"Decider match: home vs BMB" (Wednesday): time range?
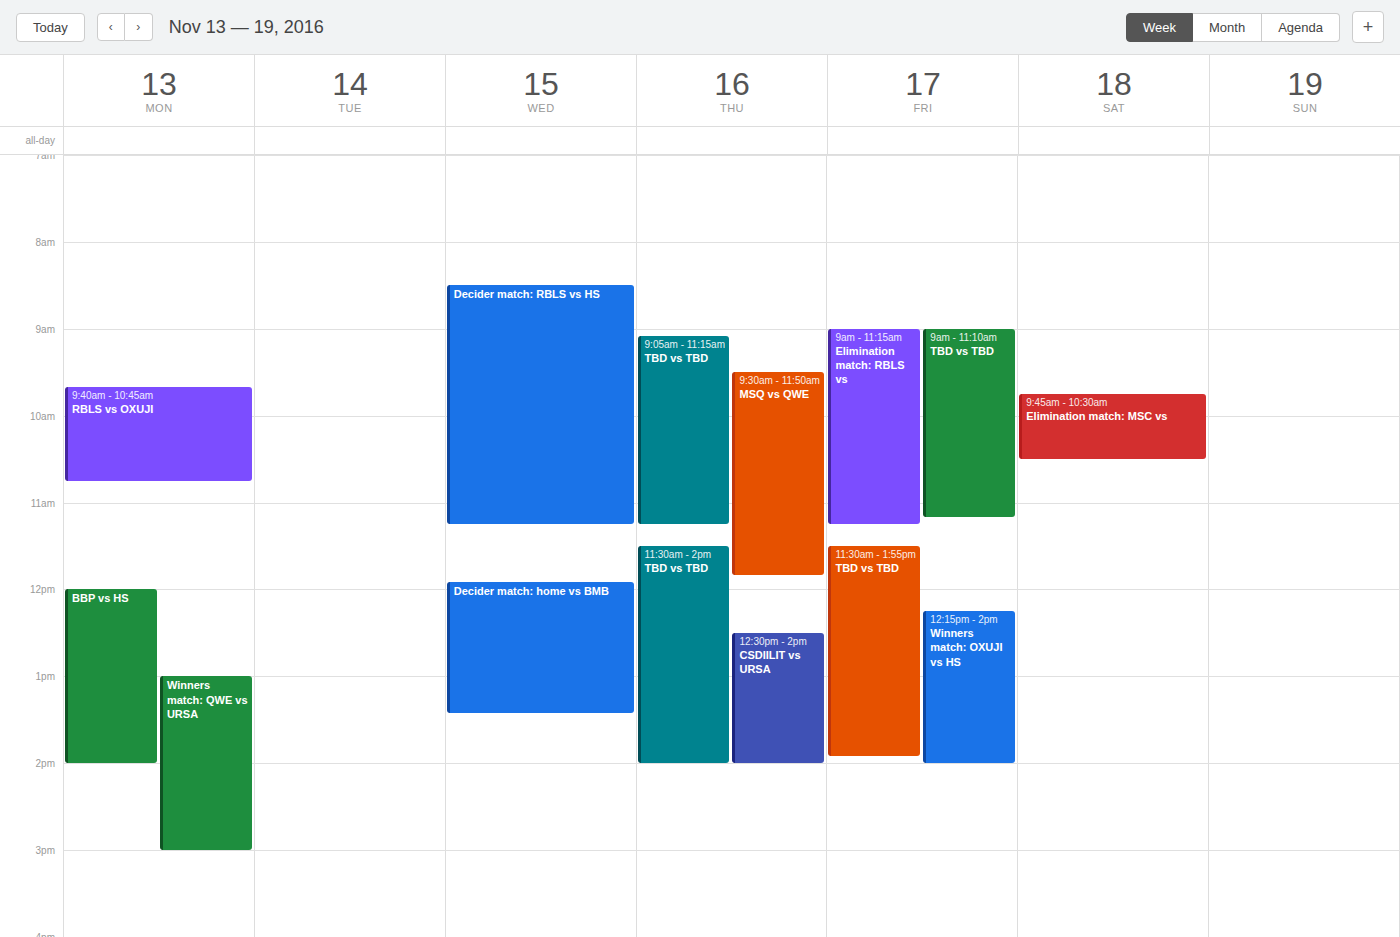
11:55 to 13:25